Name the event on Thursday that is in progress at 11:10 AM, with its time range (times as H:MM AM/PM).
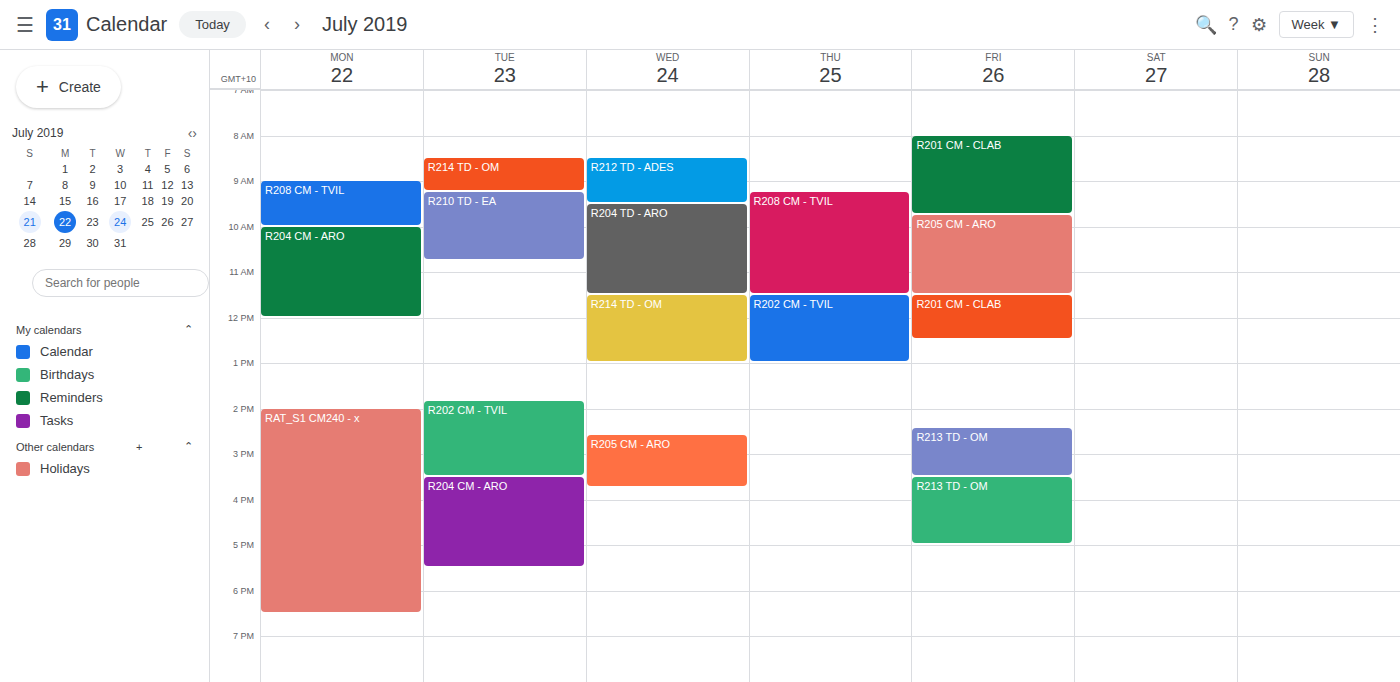
"R208 CM - TVIL", 9:15 AM to 11:30 AM